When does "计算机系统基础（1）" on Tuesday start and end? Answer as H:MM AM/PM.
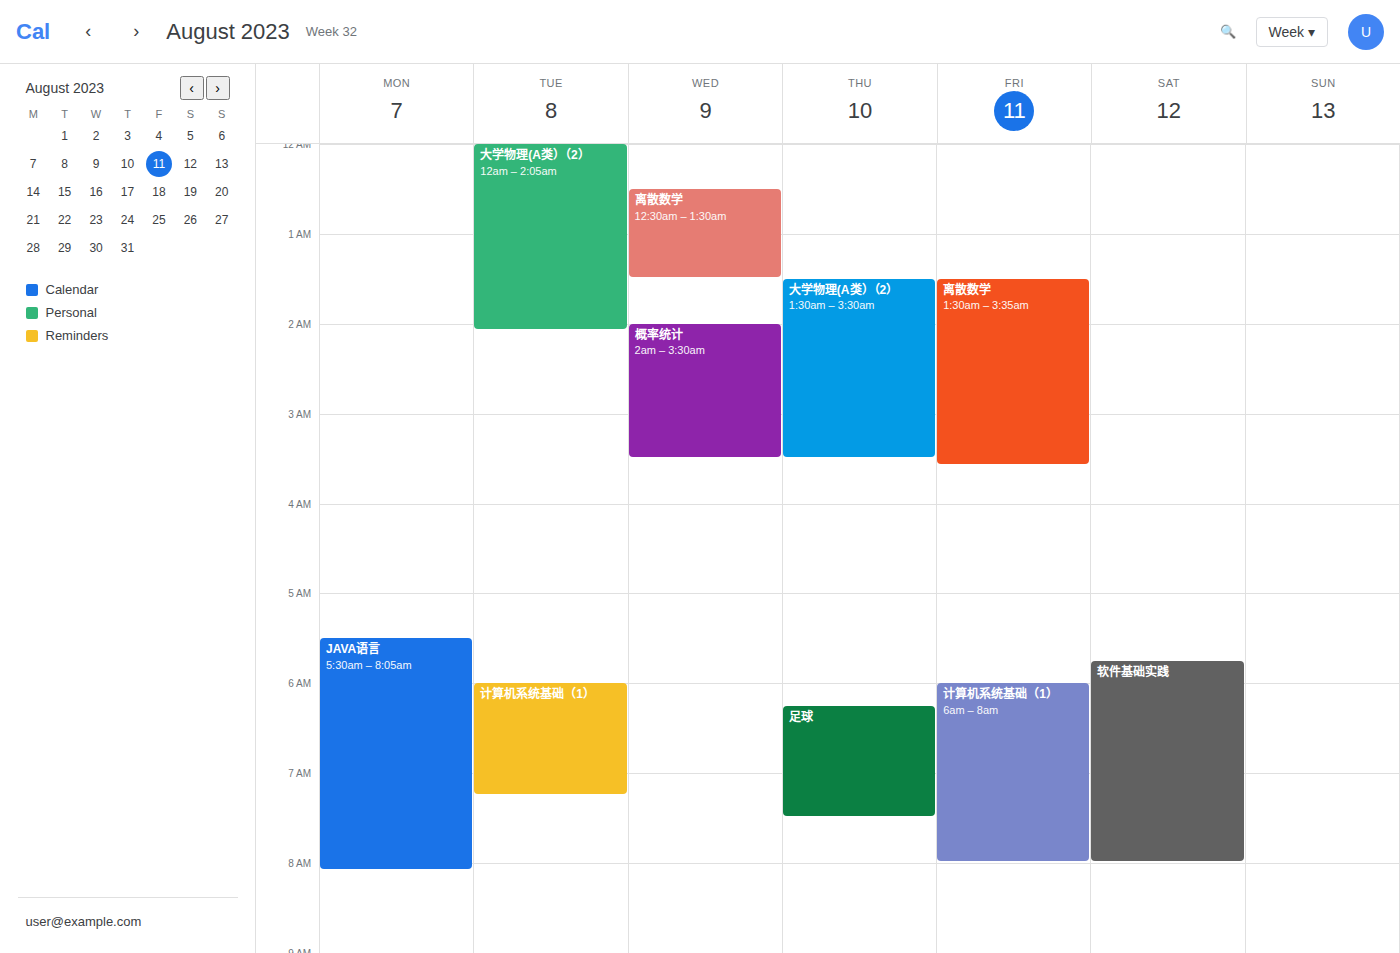
6:00 AM to 7:15 AM